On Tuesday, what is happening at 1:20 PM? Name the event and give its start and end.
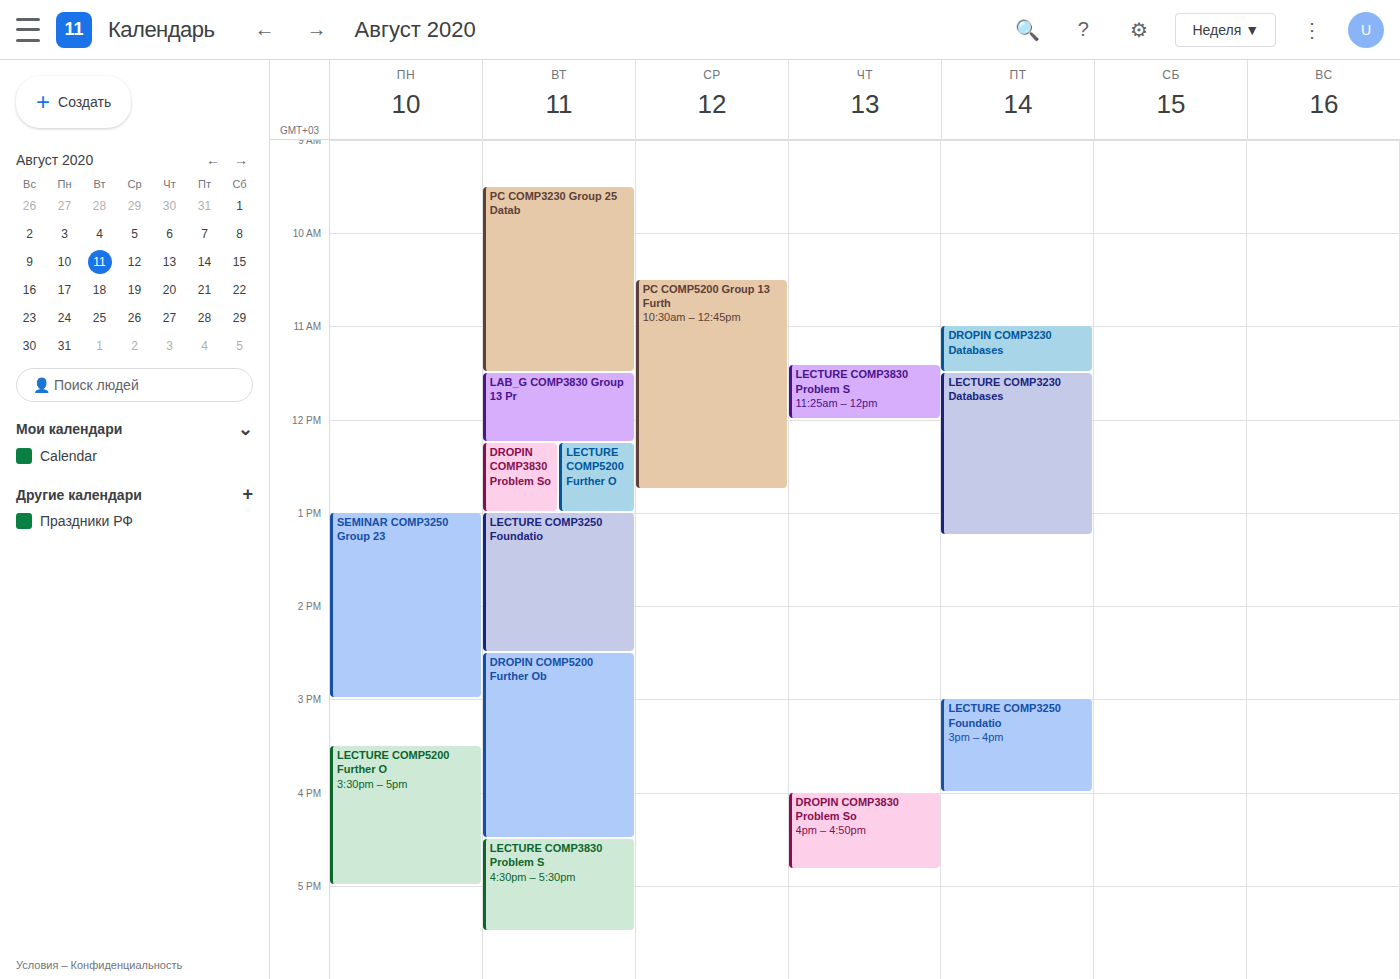
"LECTURE COMP3250 Foundatio", 1:00 PM to 2:30 PM